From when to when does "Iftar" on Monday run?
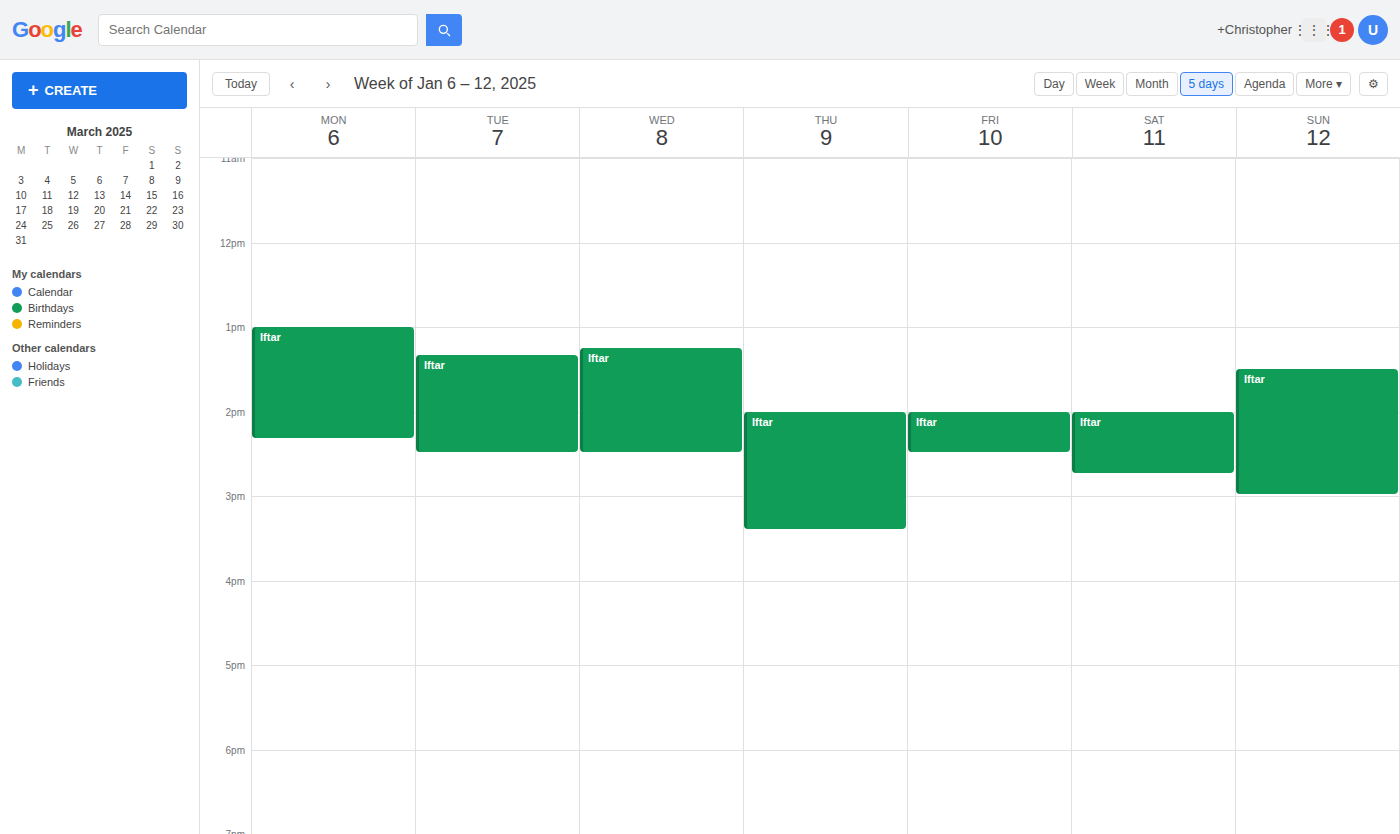
1:00 PM to 2:20 PM